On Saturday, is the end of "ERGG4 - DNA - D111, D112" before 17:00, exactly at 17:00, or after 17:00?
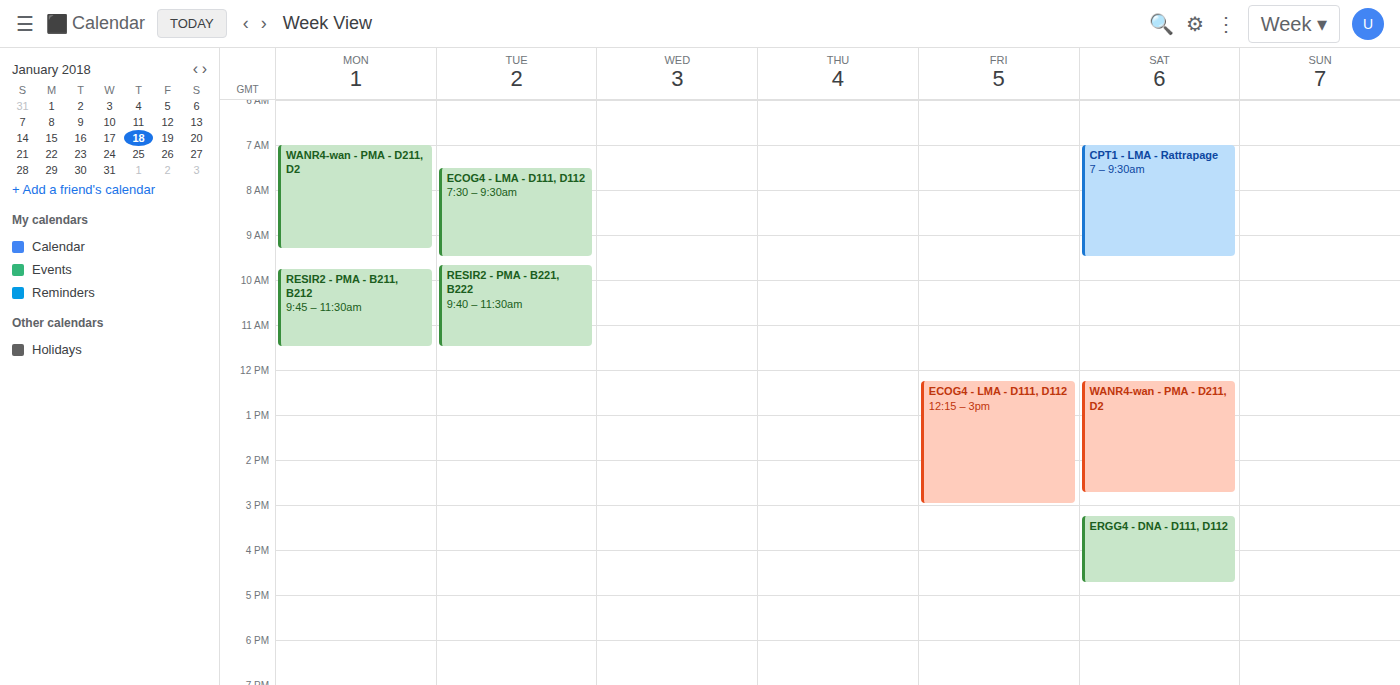
16:45 -- before 17:00, 15 minutes above the 17:00 line.